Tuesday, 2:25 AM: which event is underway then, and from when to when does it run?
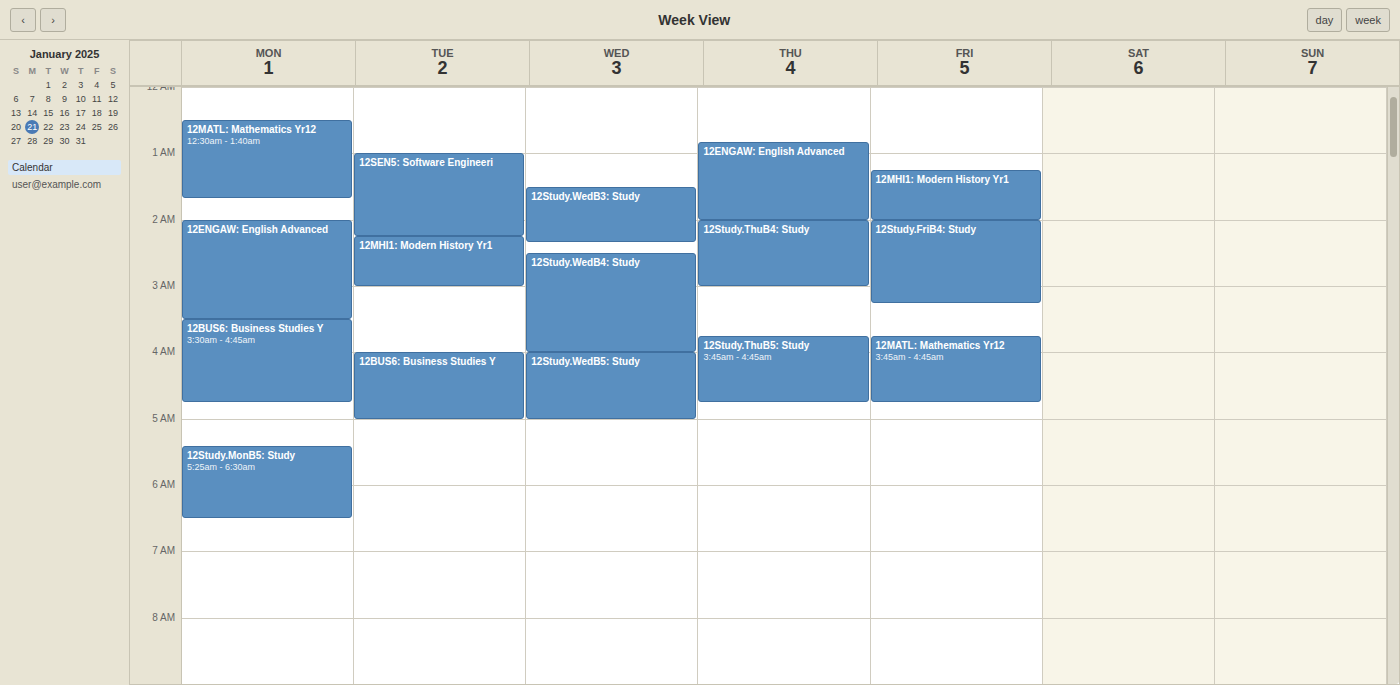
"12MHI1: Modern History Yr1", 2:15 AM to 3:00 AM